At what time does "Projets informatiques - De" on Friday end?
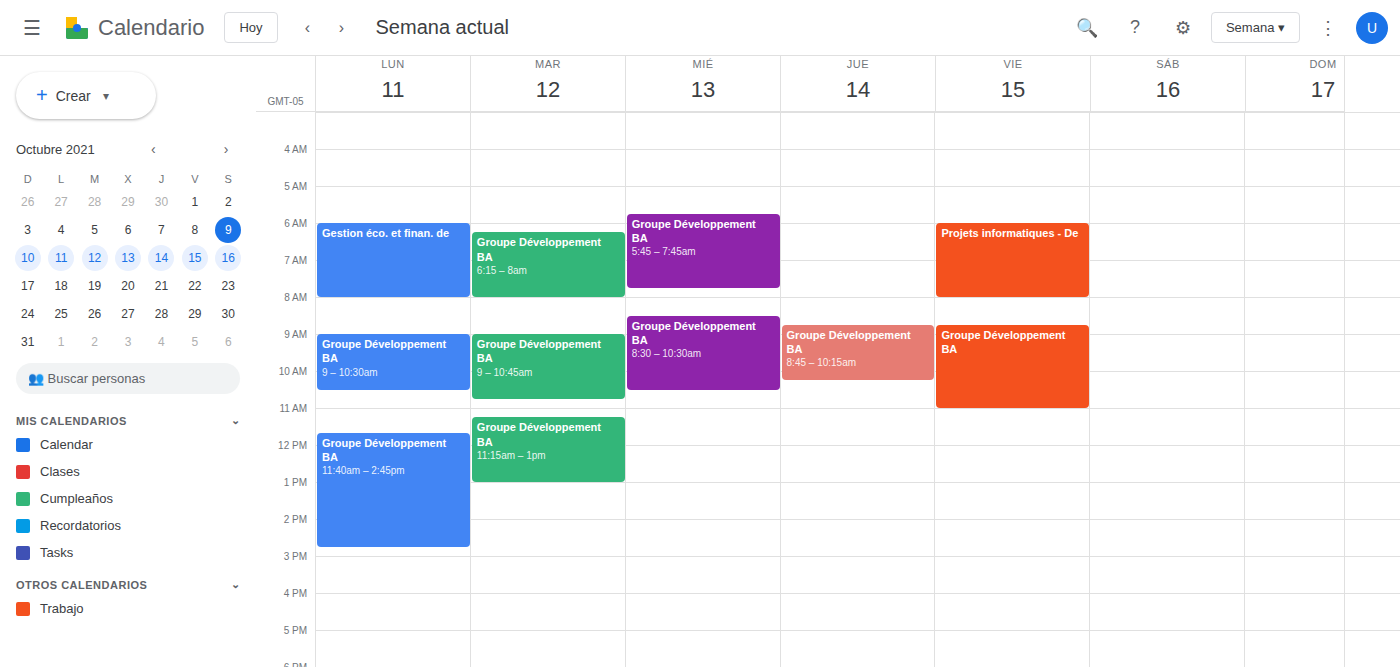
8:00 AM